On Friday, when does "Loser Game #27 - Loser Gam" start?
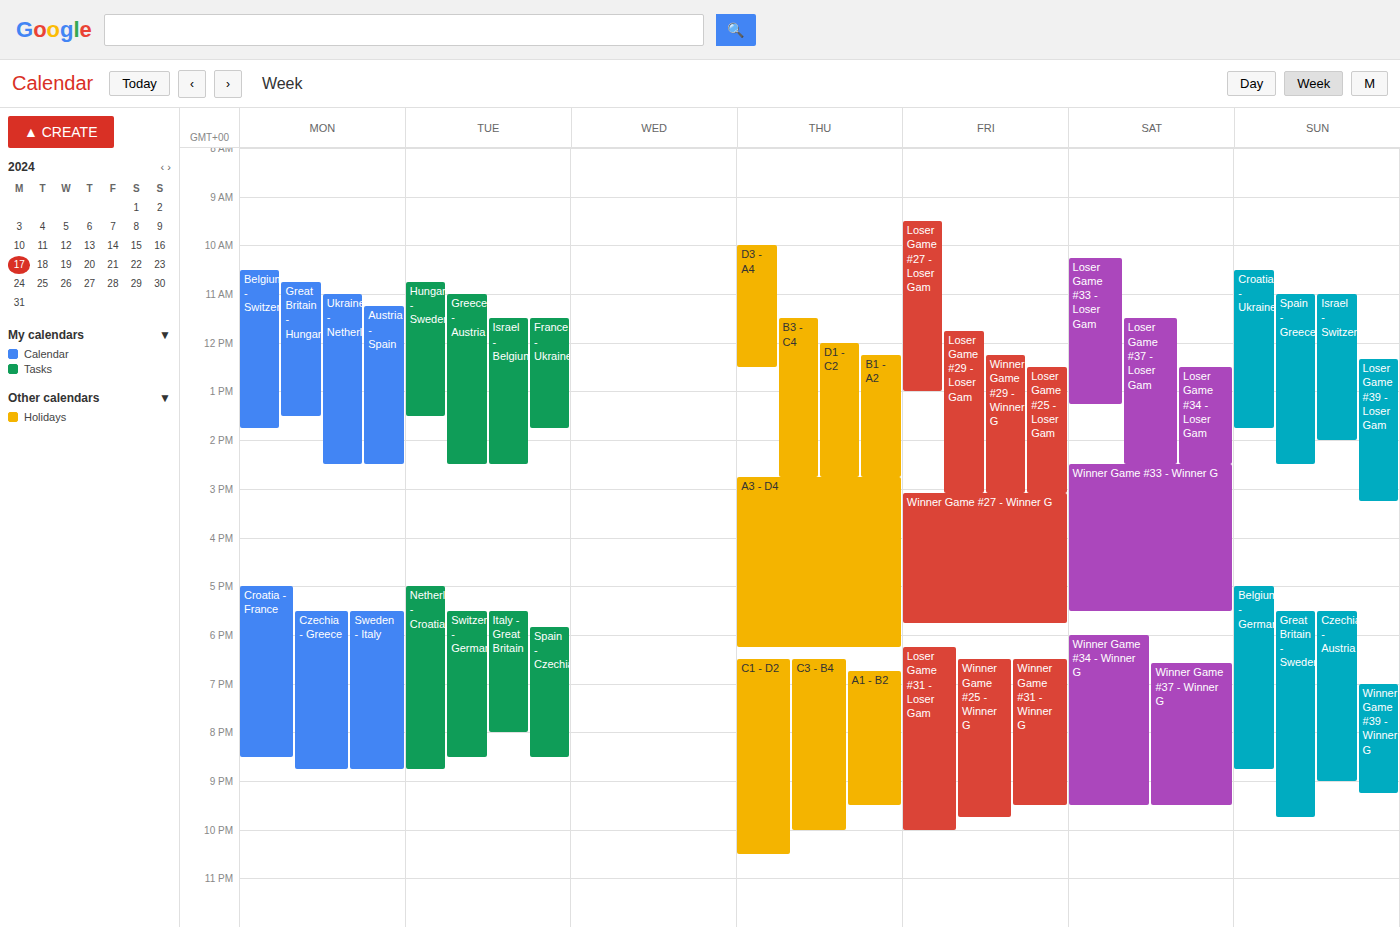
9:30 AM